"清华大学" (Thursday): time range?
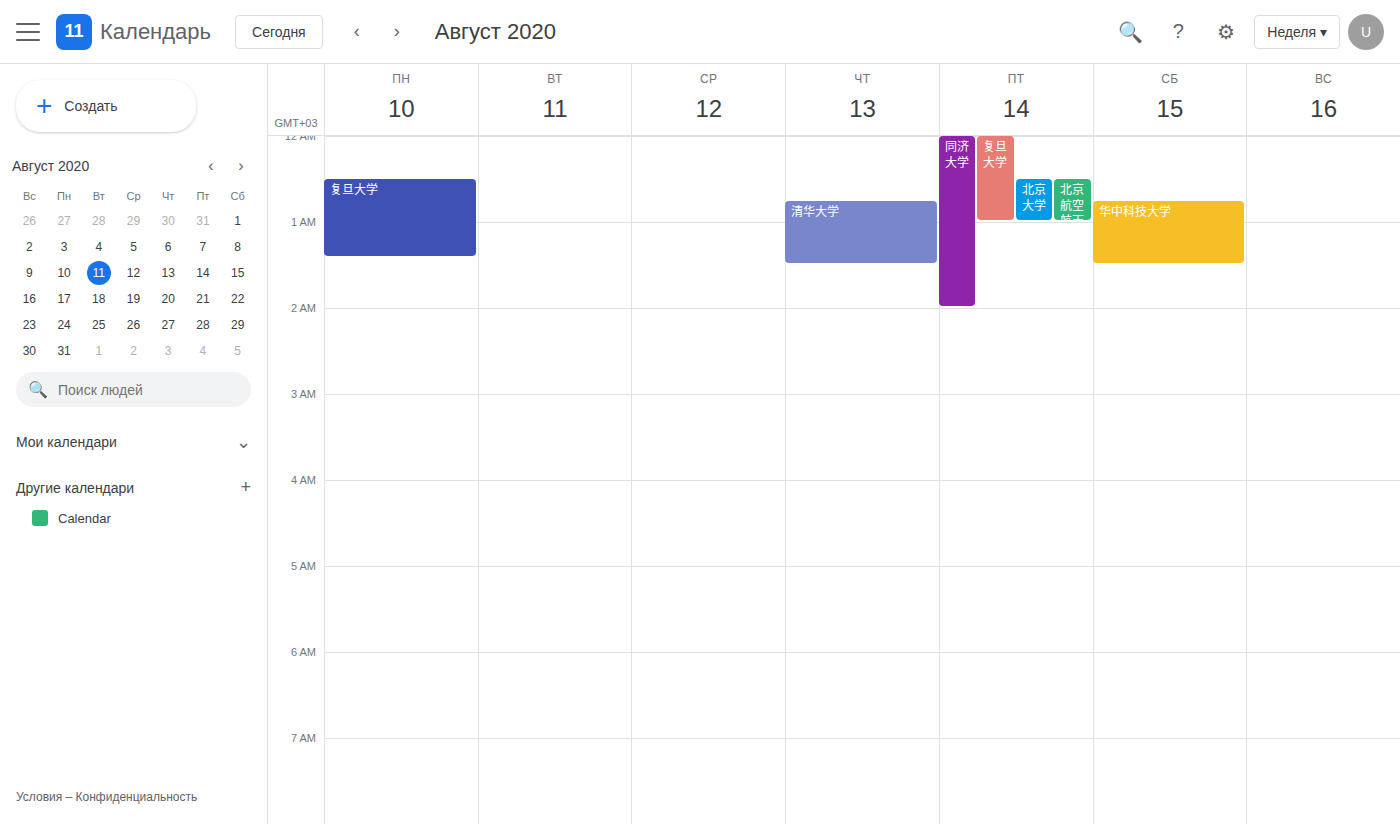
12:45 AM to 1:30 AM